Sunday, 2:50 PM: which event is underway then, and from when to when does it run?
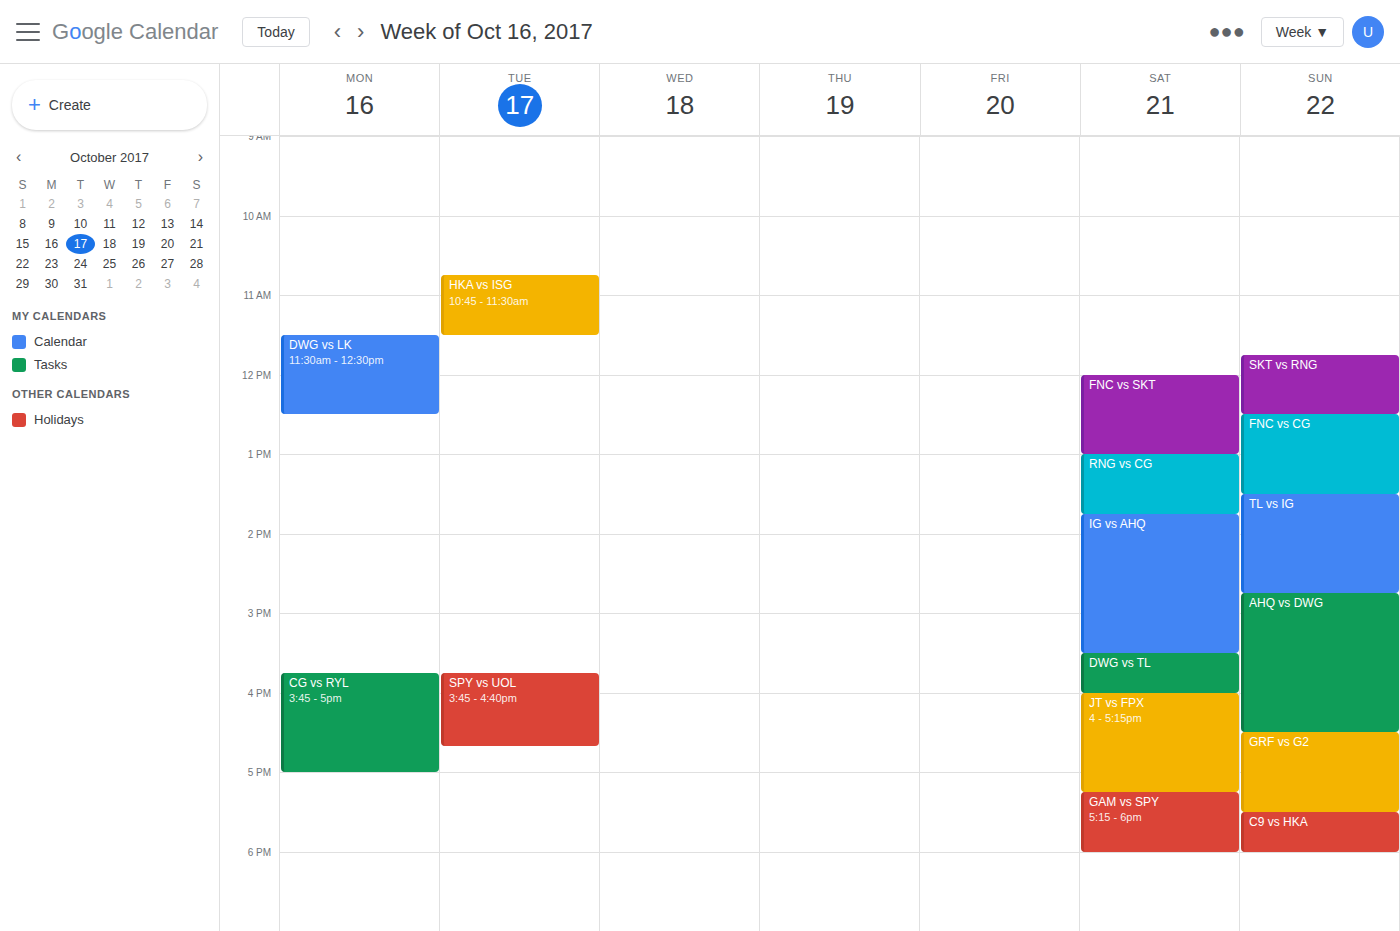
"AHQ vs DWG", 2:45 PM to 4:30 PM